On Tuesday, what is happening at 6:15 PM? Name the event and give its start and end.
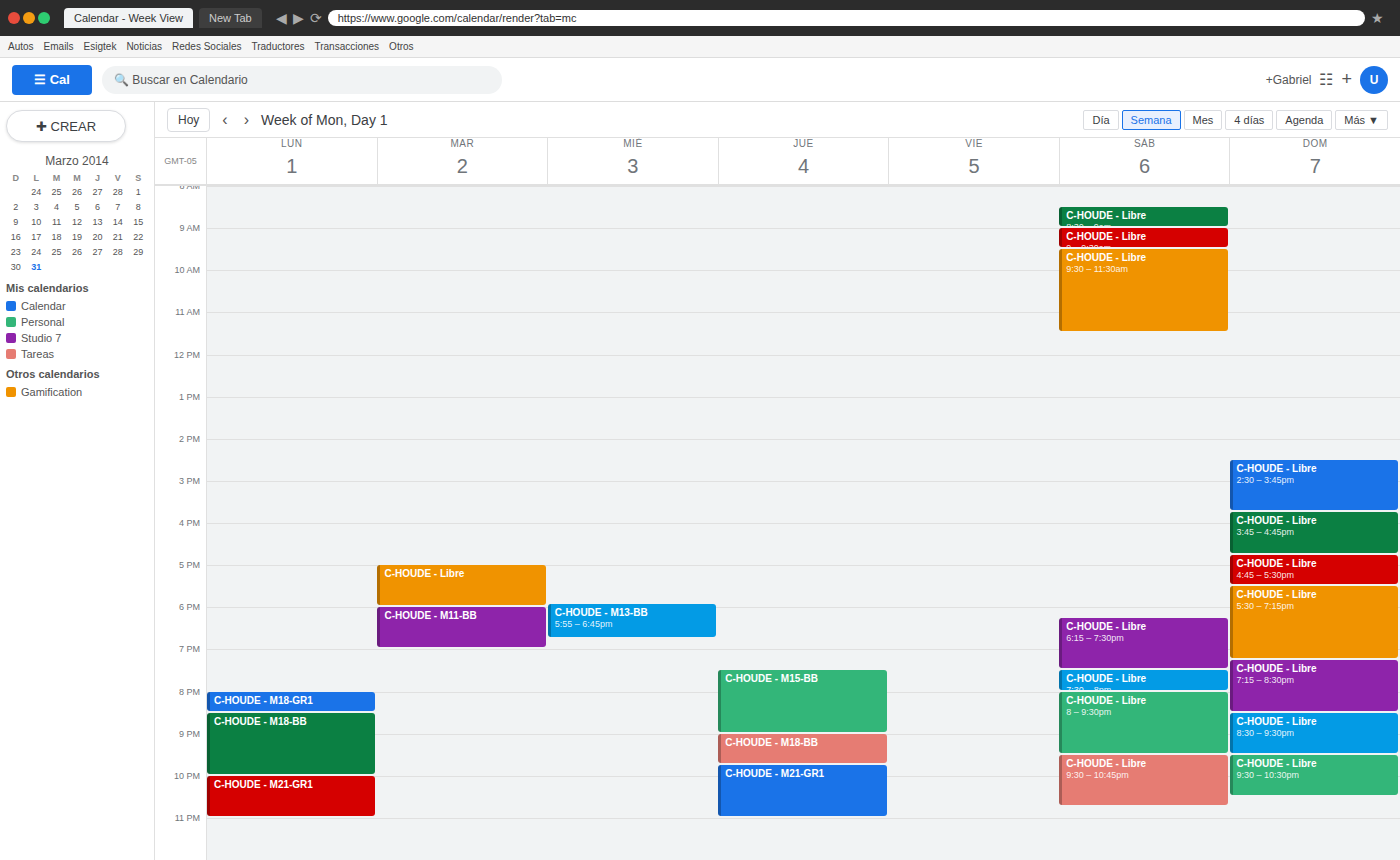
"C-HOUDE - M11-BB", 6:00 PM to 7:00 PM